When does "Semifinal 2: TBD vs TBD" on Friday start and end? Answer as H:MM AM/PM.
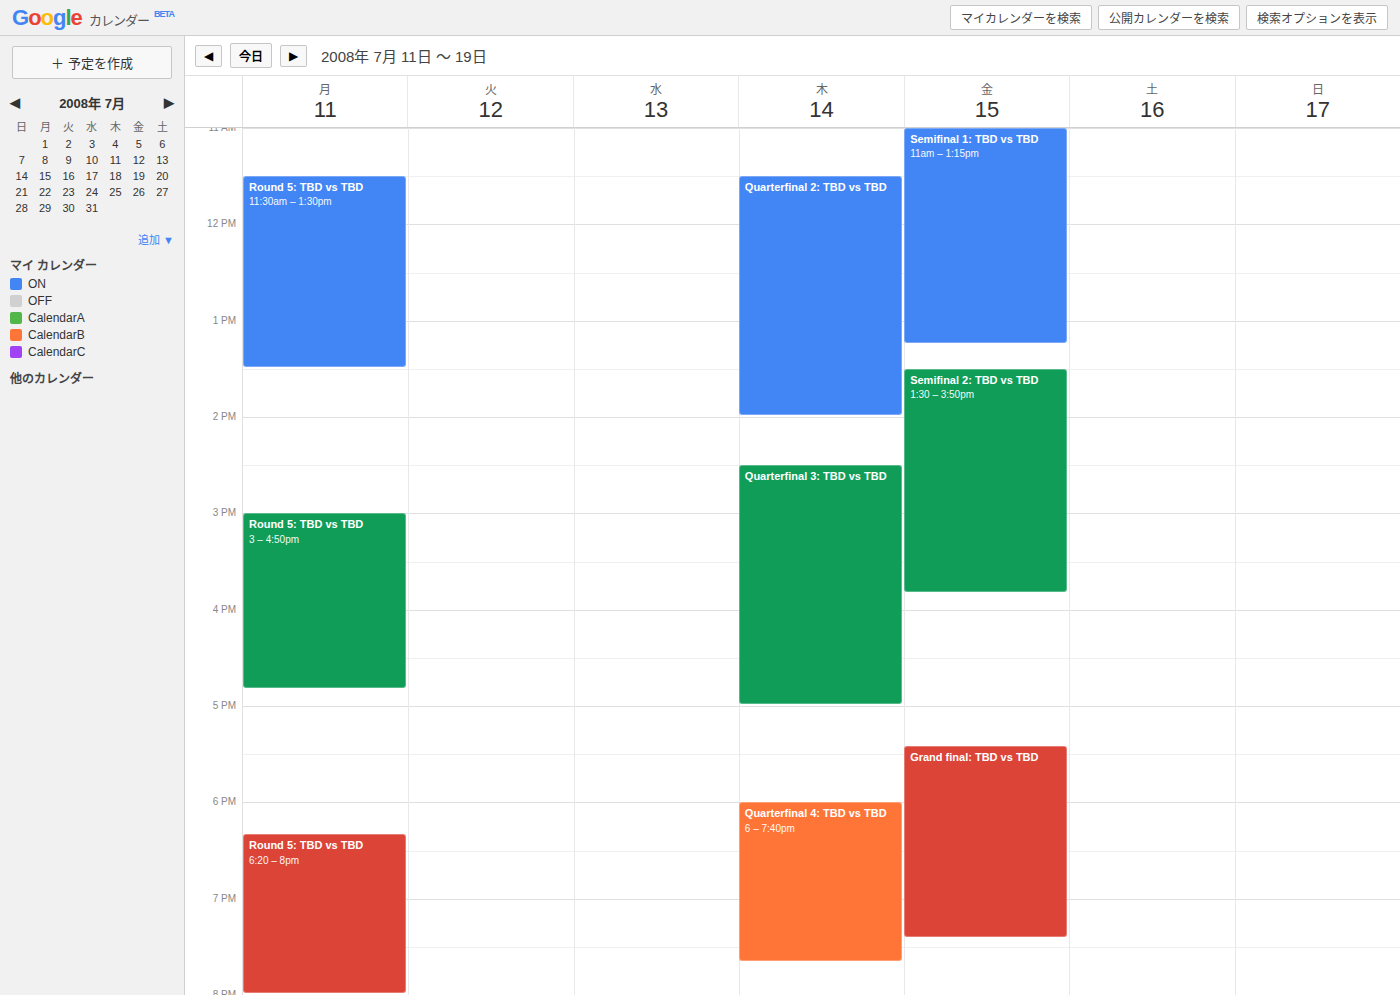
1:30 PM to 3:50 PM